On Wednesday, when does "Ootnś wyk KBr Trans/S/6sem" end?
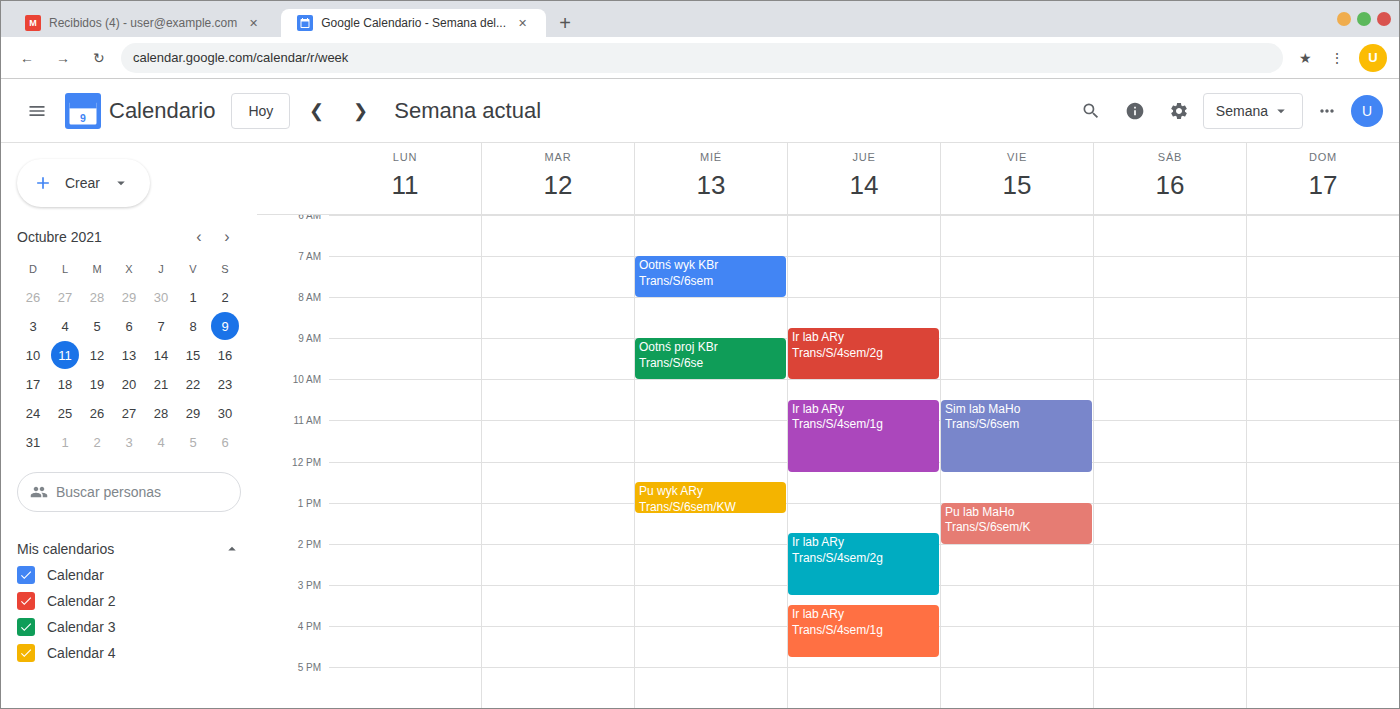
08:00